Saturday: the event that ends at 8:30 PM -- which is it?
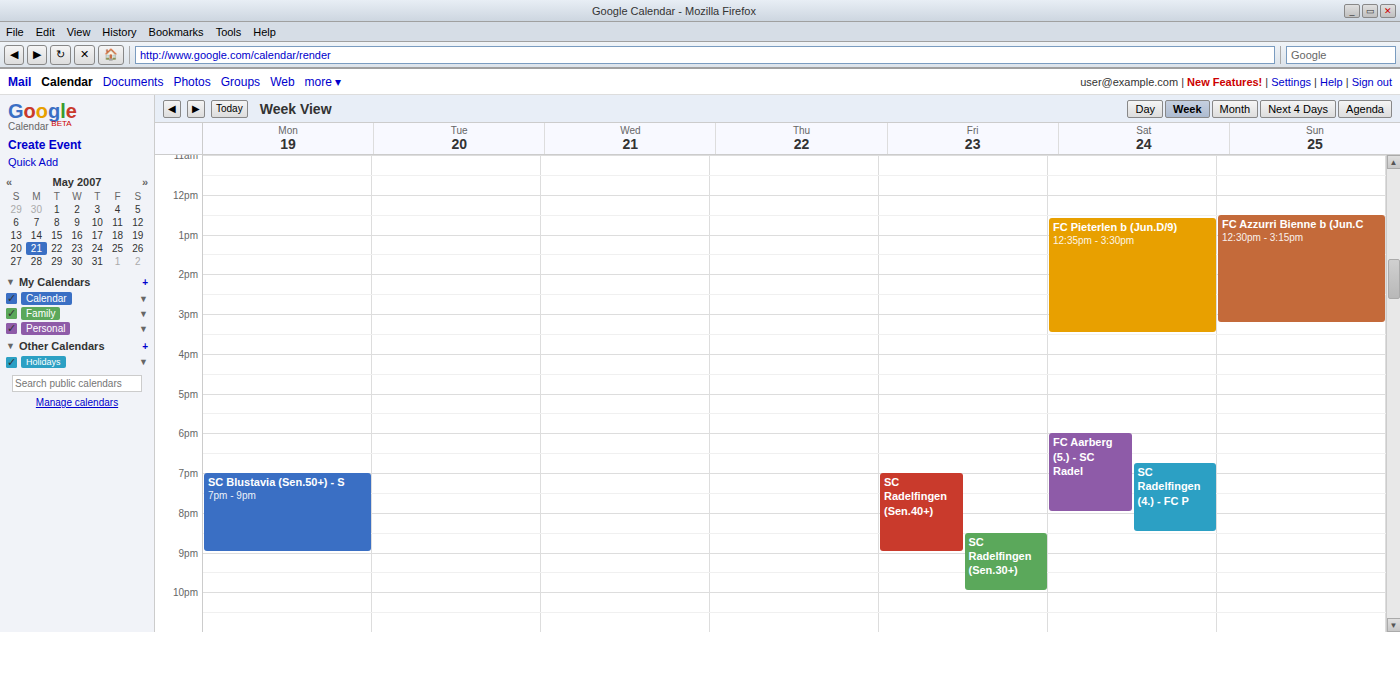
"SC Radelfingen (4.) - FC P"